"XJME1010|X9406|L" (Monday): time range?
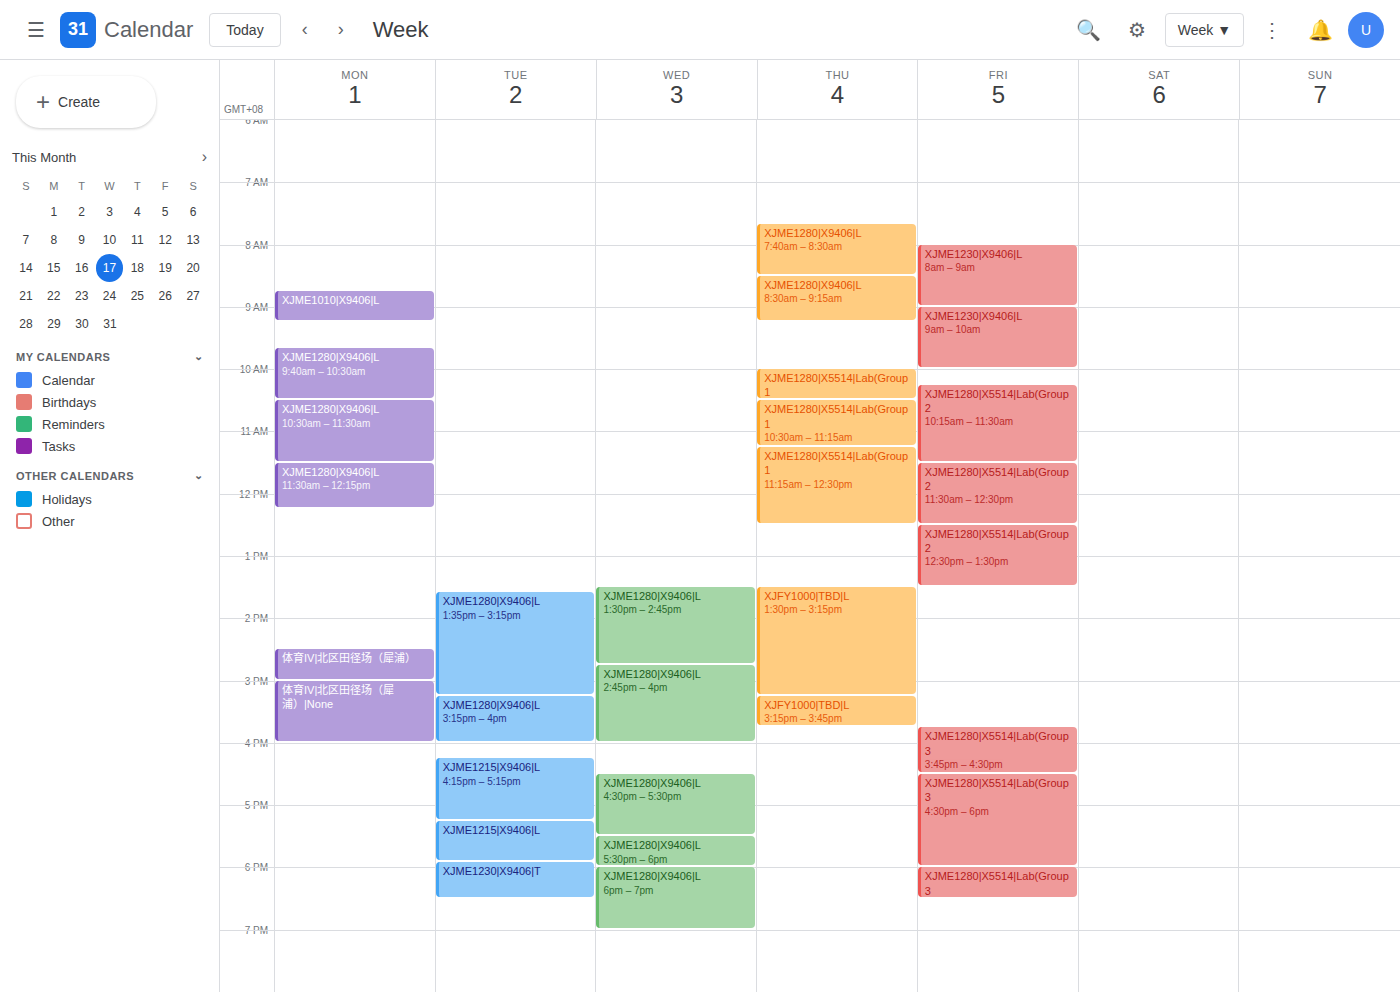
8:45 AM to 9:15 AM